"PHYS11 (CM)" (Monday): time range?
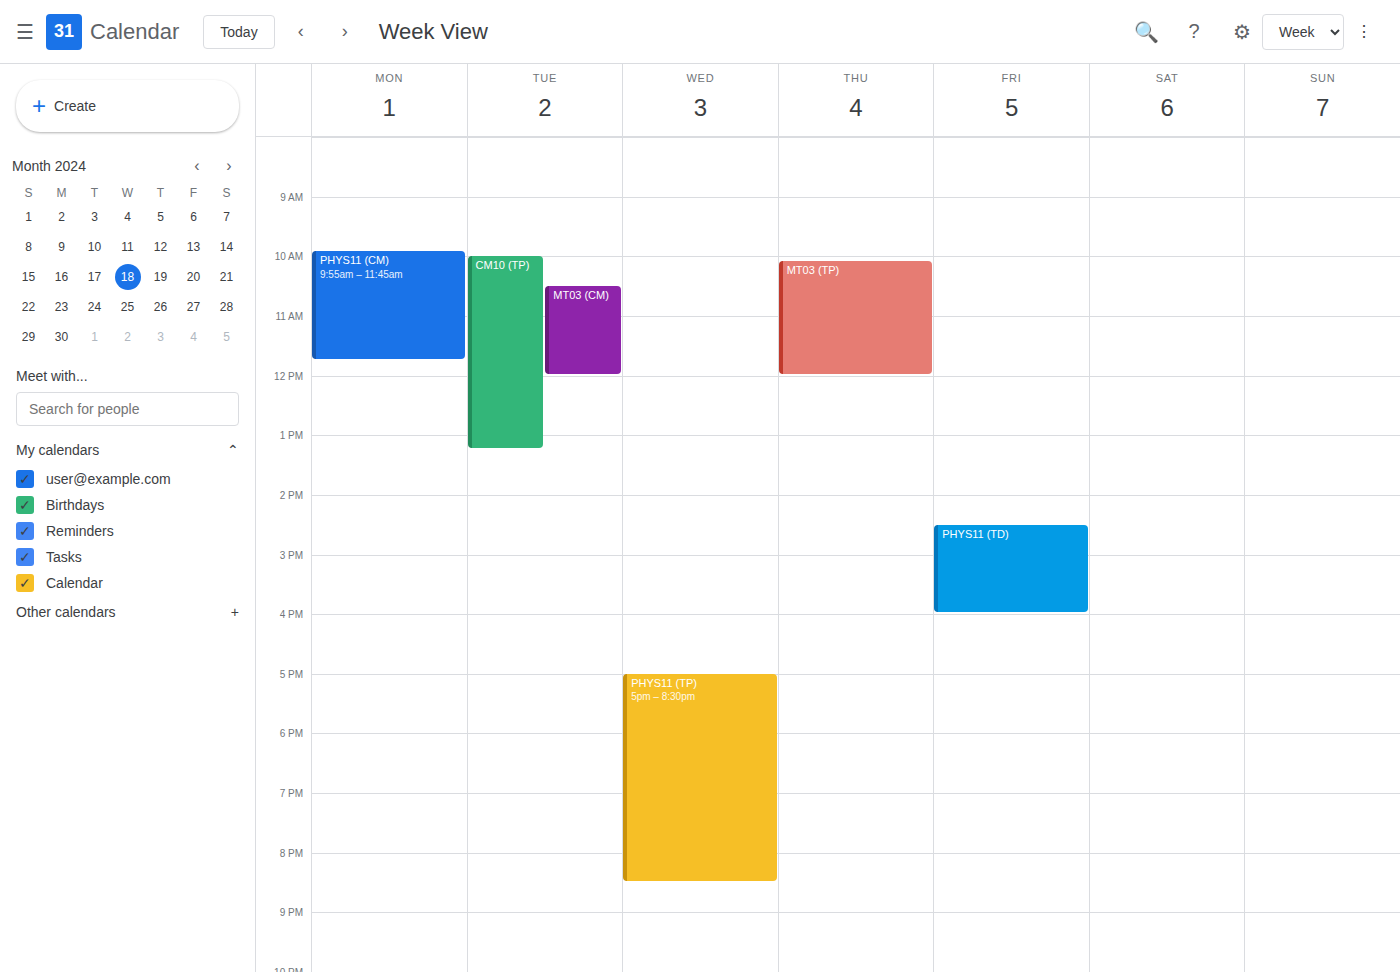
9:55 AM to 11:45 AM